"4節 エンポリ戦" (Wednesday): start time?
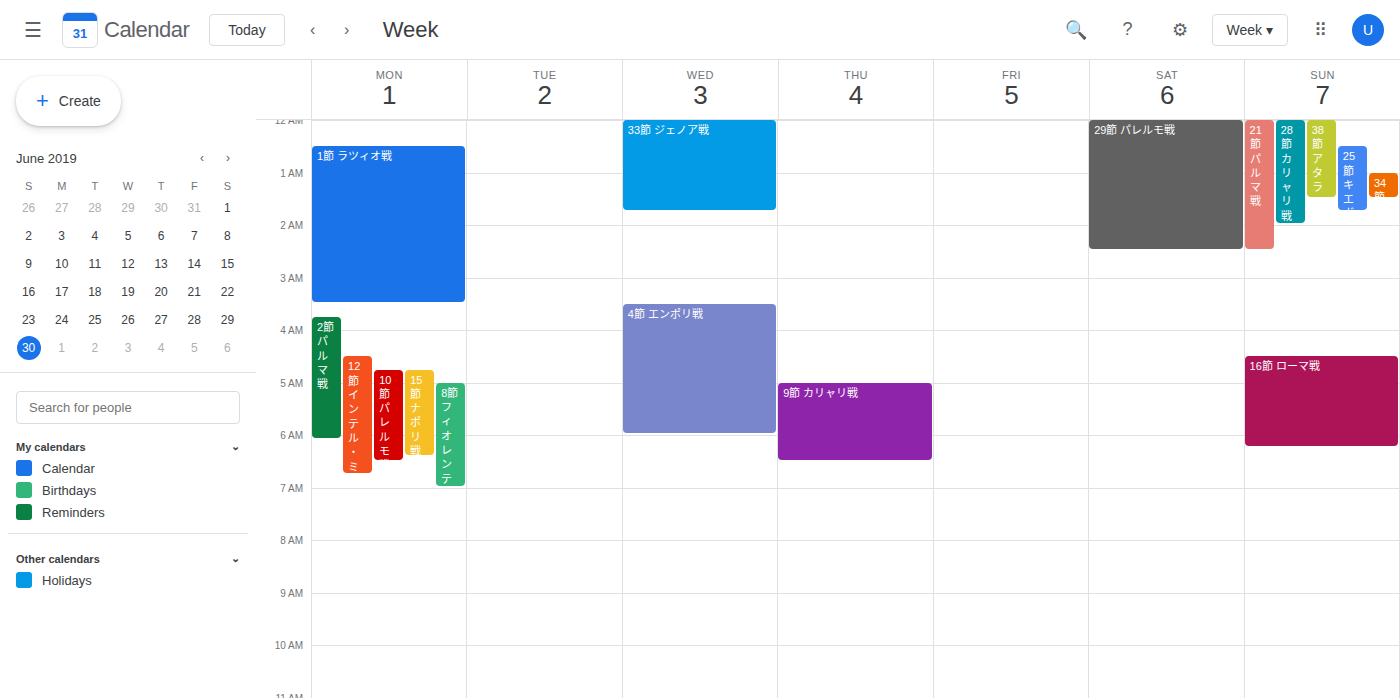
3:30 AM